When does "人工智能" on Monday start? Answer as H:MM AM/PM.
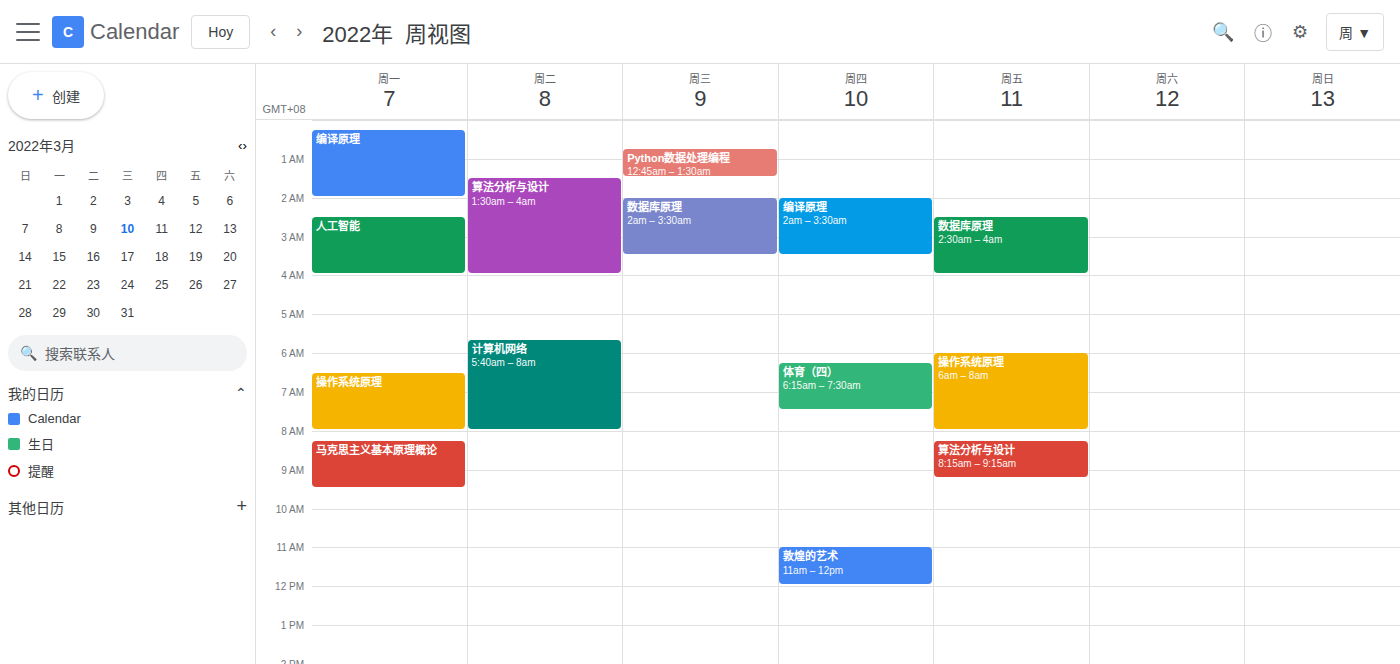
2:30 AM